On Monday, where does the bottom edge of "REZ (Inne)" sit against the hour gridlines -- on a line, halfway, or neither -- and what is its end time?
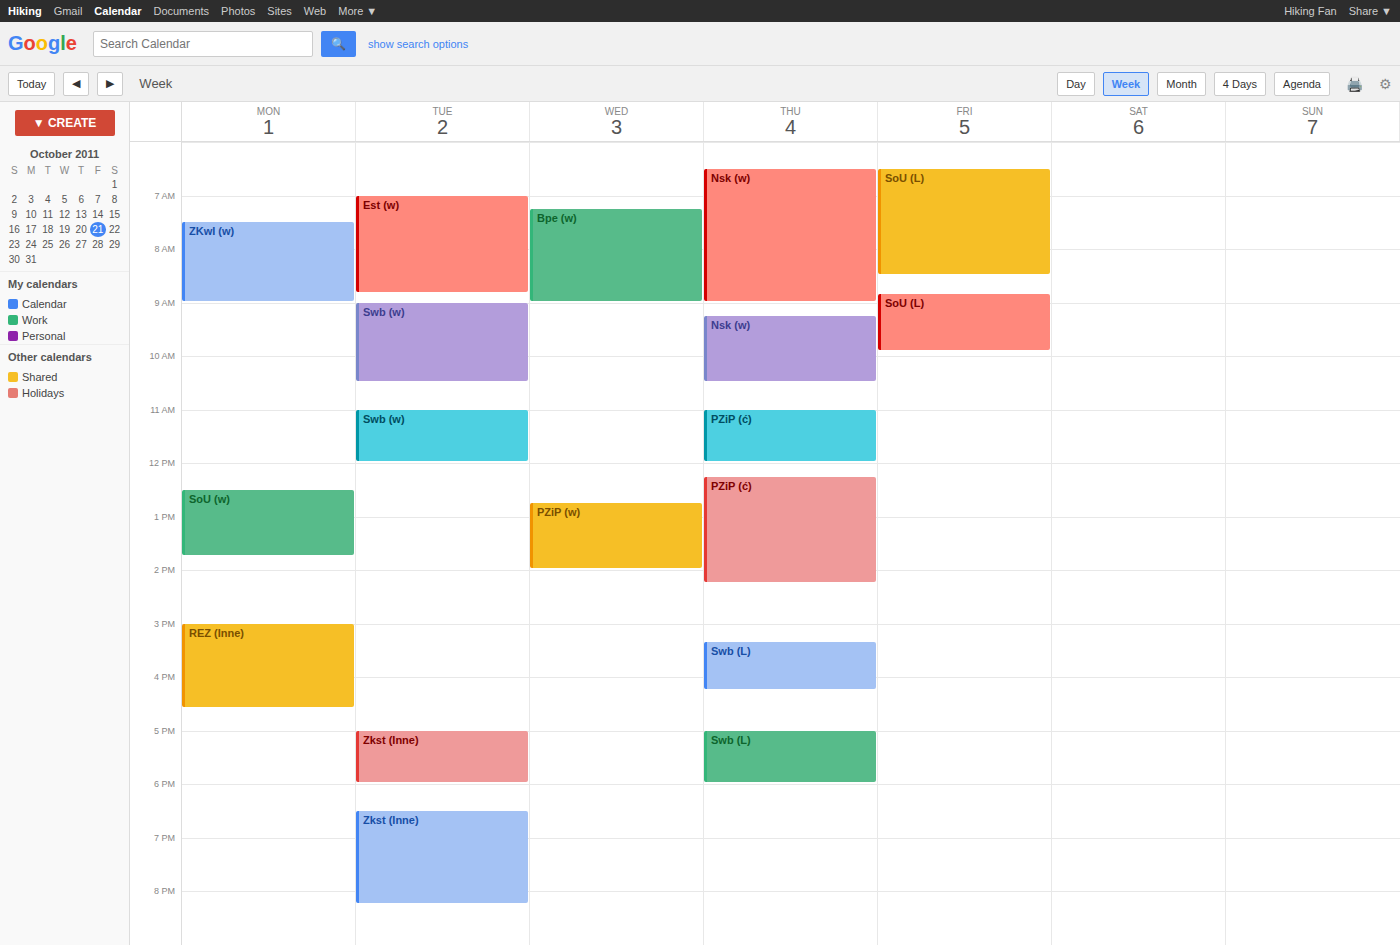
4:35 PM -- neither: 35 minutes below the 4 PM line and 25 minutes above the 5 PM line.